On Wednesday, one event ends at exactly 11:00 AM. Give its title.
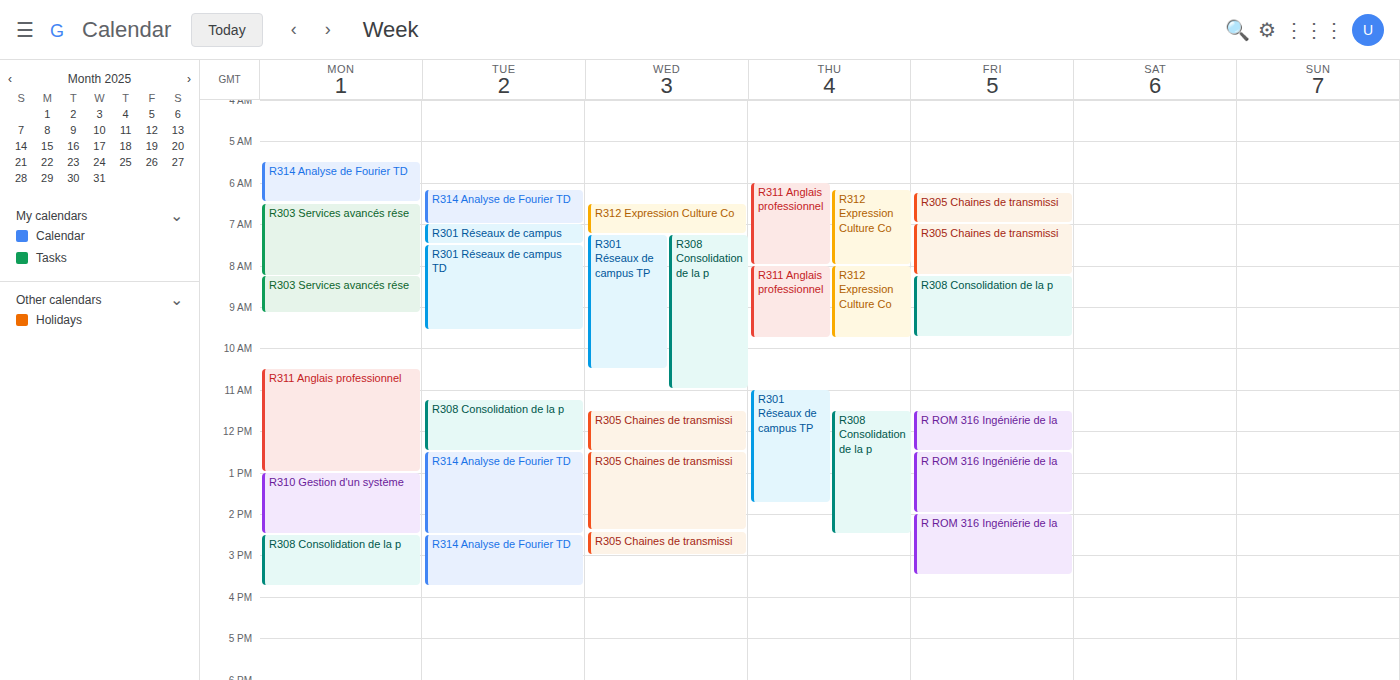
"R308 Consolidation de la p"